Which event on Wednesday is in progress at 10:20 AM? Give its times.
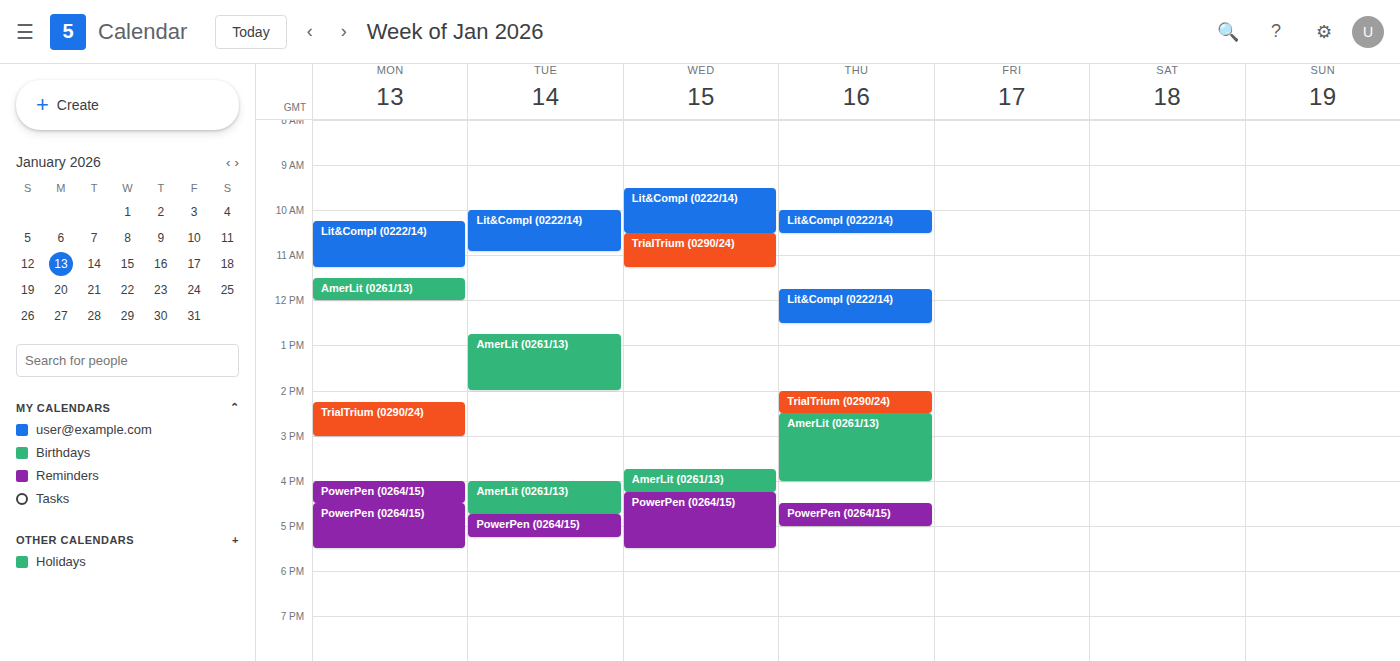
"Lit&CompI (0222/14)", 9:30 AM to 10:30 AM